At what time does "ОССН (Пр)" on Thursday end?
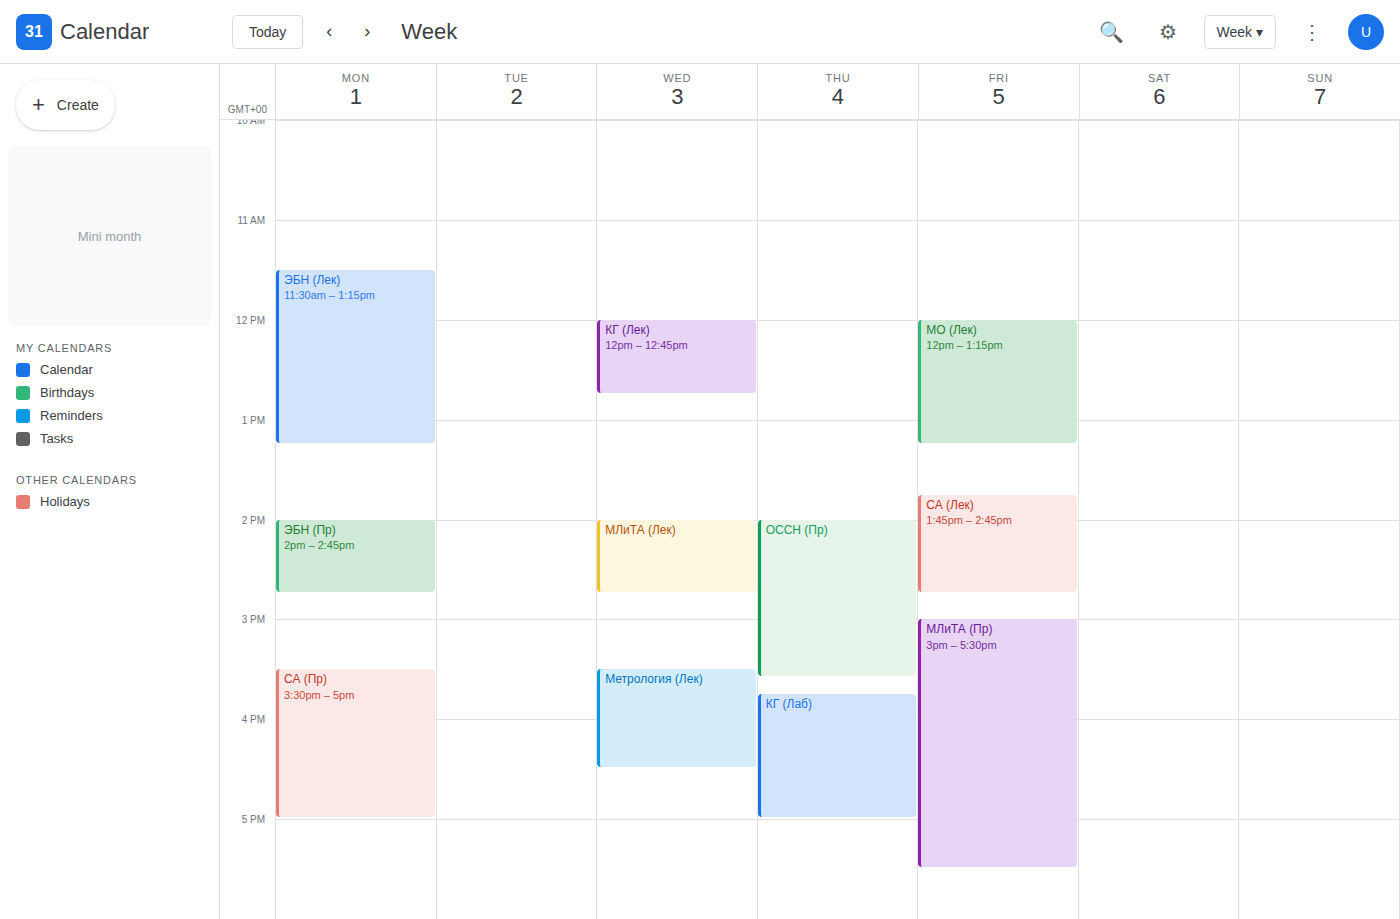
3:35 PM